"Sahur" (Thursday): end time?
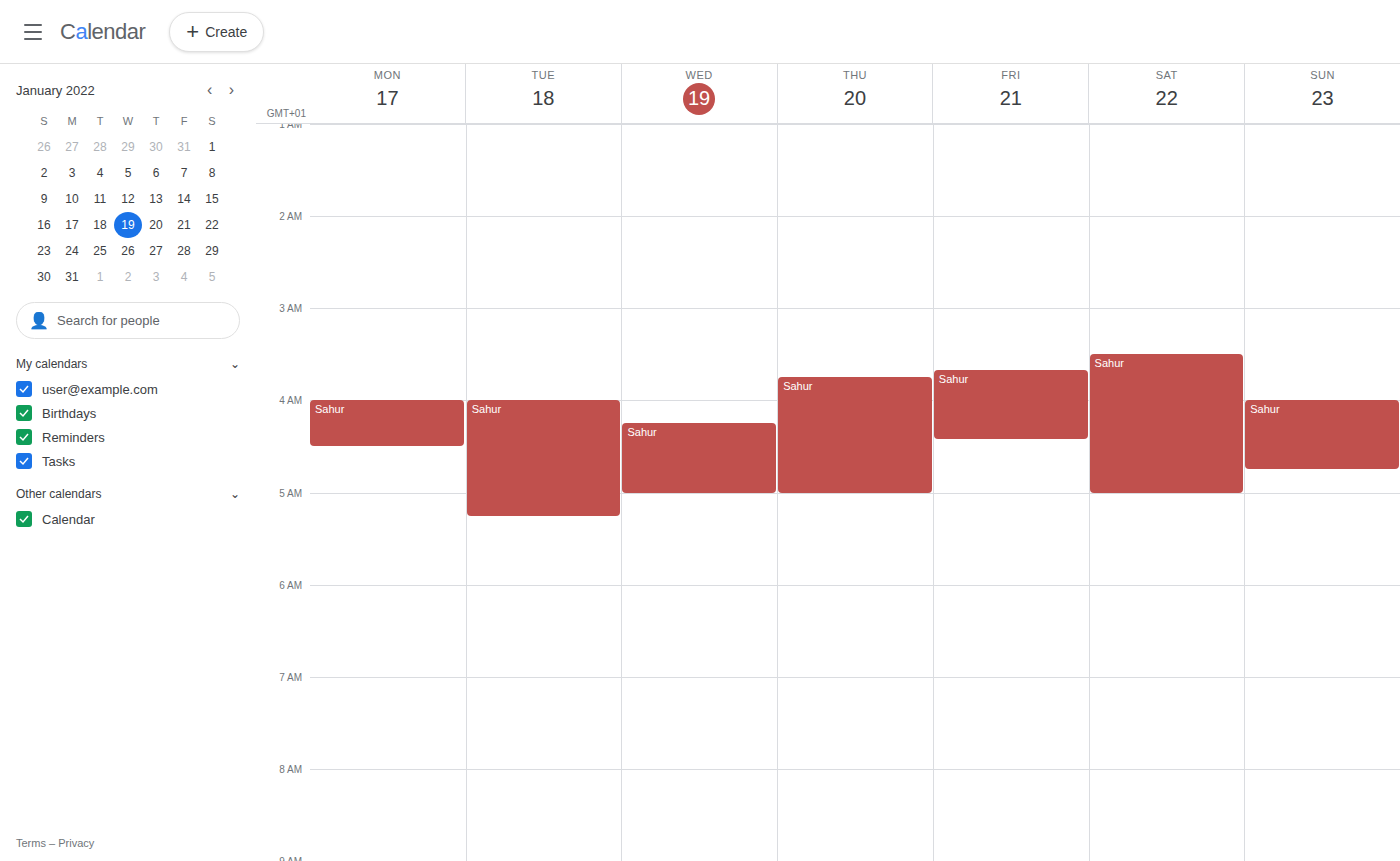
5:00 AM